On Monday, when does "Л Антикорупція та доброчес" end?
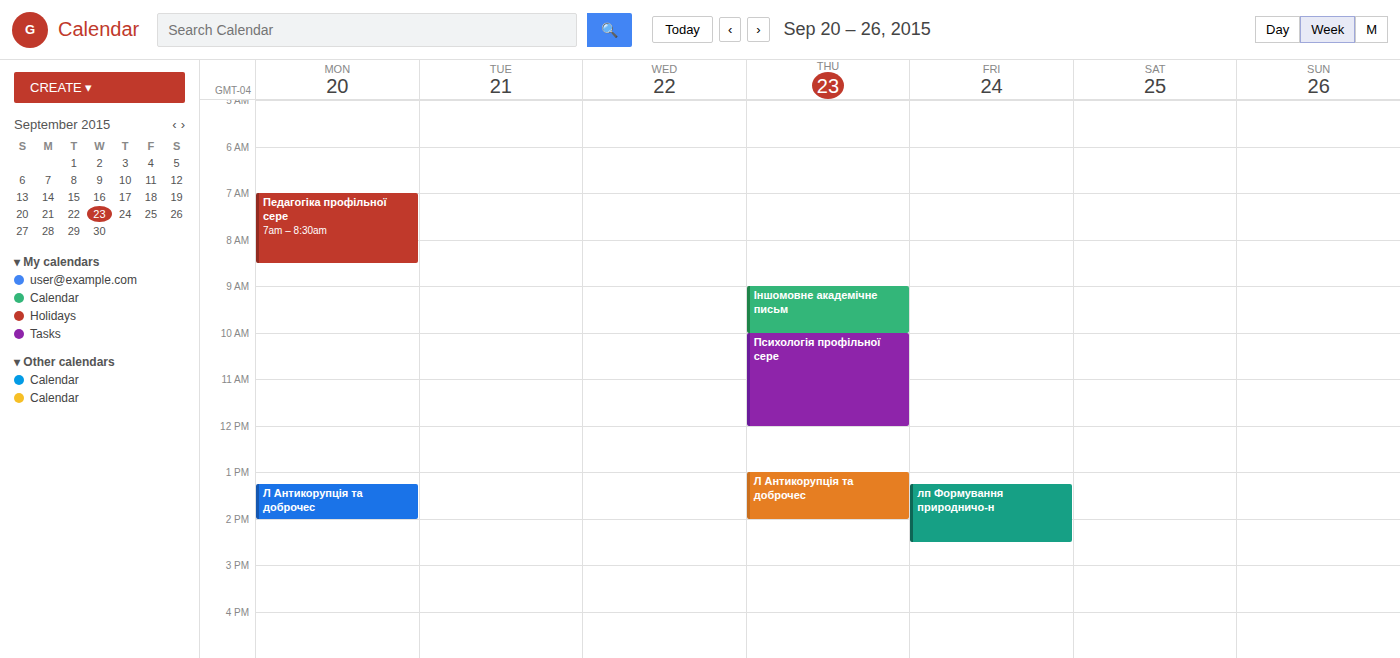
2:00 PM